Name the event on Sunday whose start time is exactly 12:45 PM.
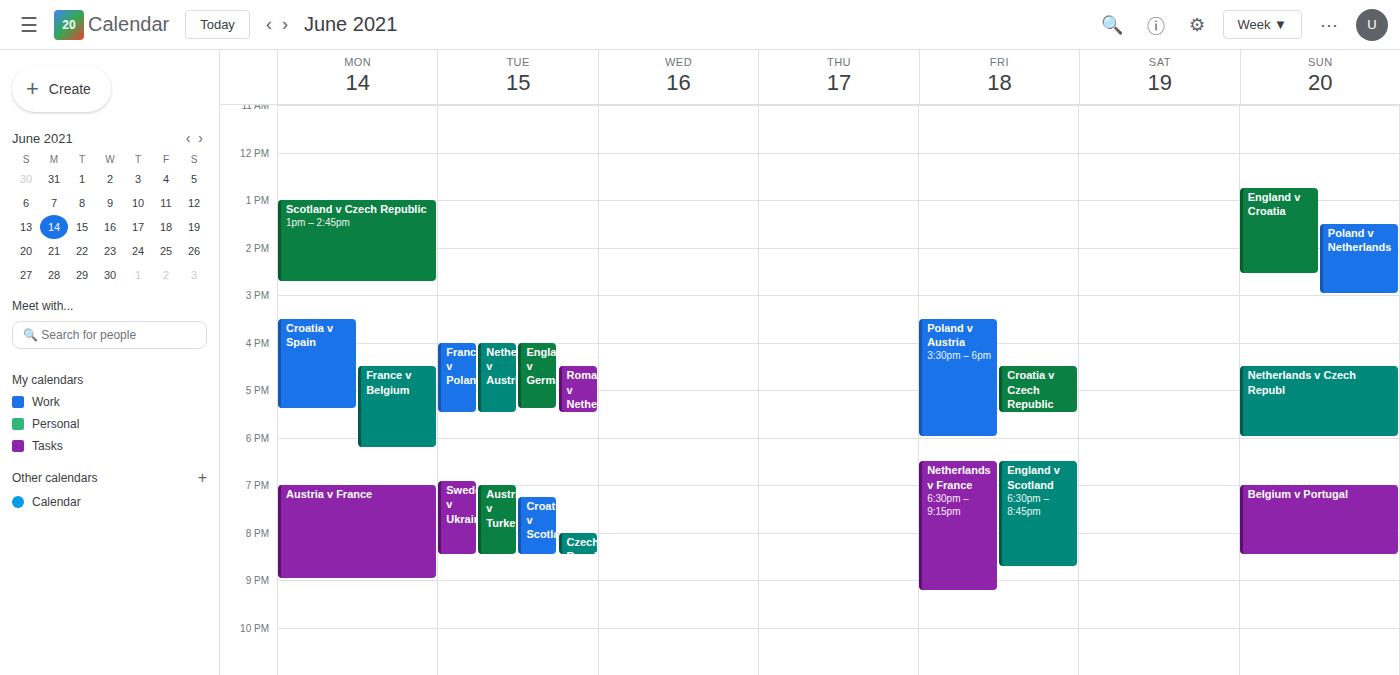
"England v Croatia"